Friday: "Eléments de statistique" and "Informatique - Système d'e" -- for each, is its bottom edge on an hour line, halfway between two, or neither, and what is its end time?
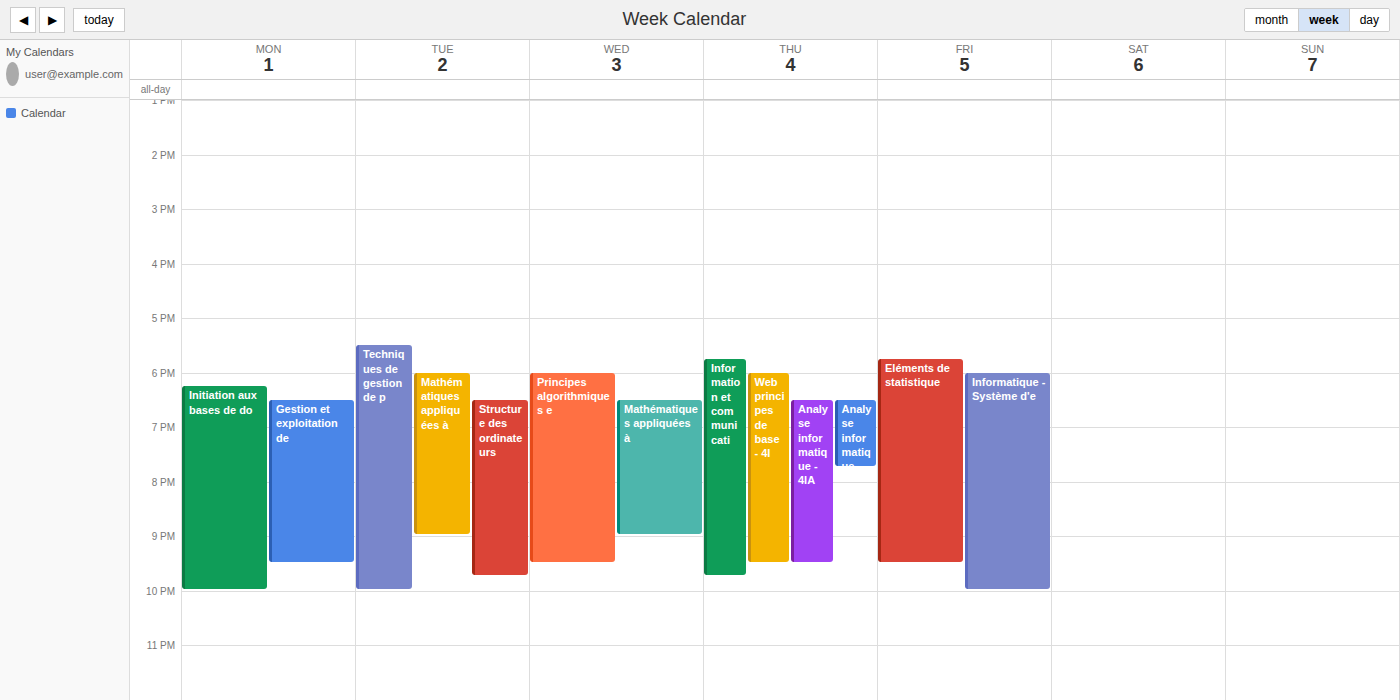
"Eléments de statistique": 9:30 PM, halfway between the 9 PM and 10 PM lines. "Informatique - Système d'e": 10:00 PM, exactly on the 10 PM line.